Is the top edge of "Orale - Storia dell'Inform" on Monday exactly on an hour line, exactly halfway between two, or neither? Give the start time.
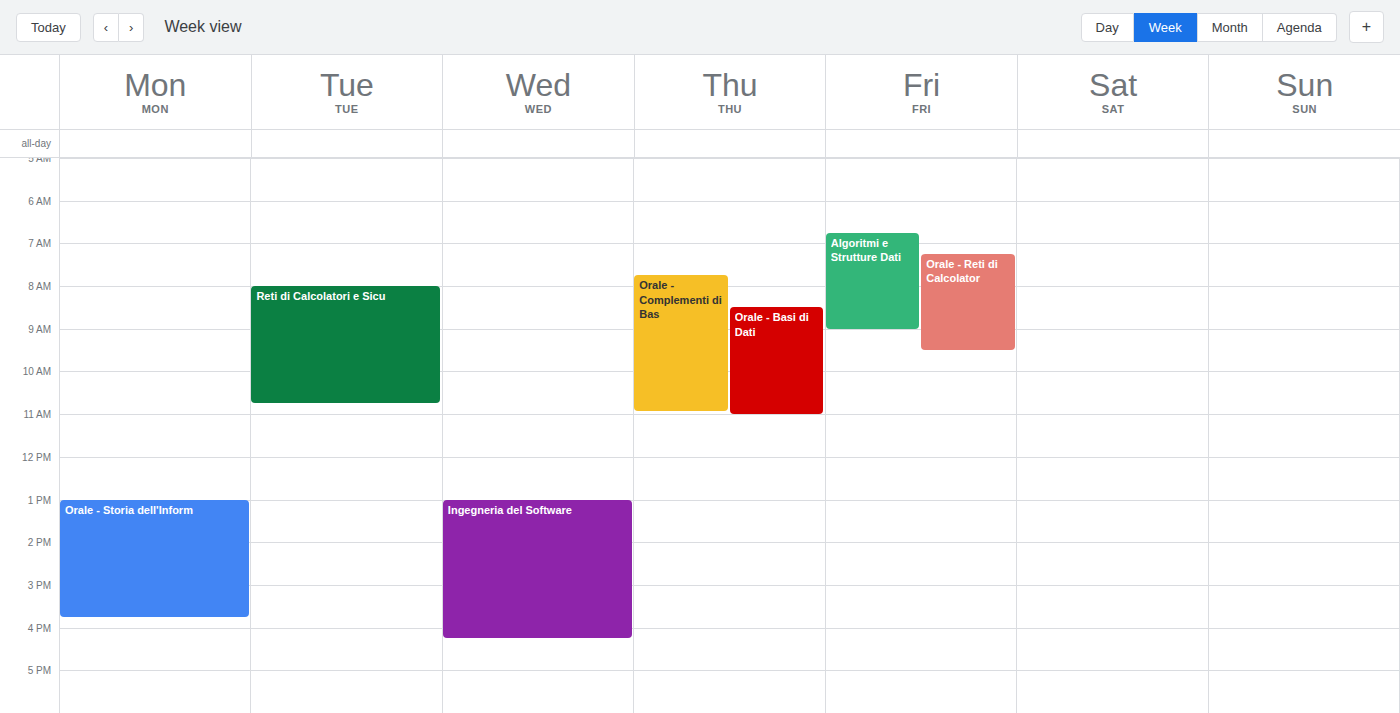
1:00 PM -- exactly on the 1 PM line.